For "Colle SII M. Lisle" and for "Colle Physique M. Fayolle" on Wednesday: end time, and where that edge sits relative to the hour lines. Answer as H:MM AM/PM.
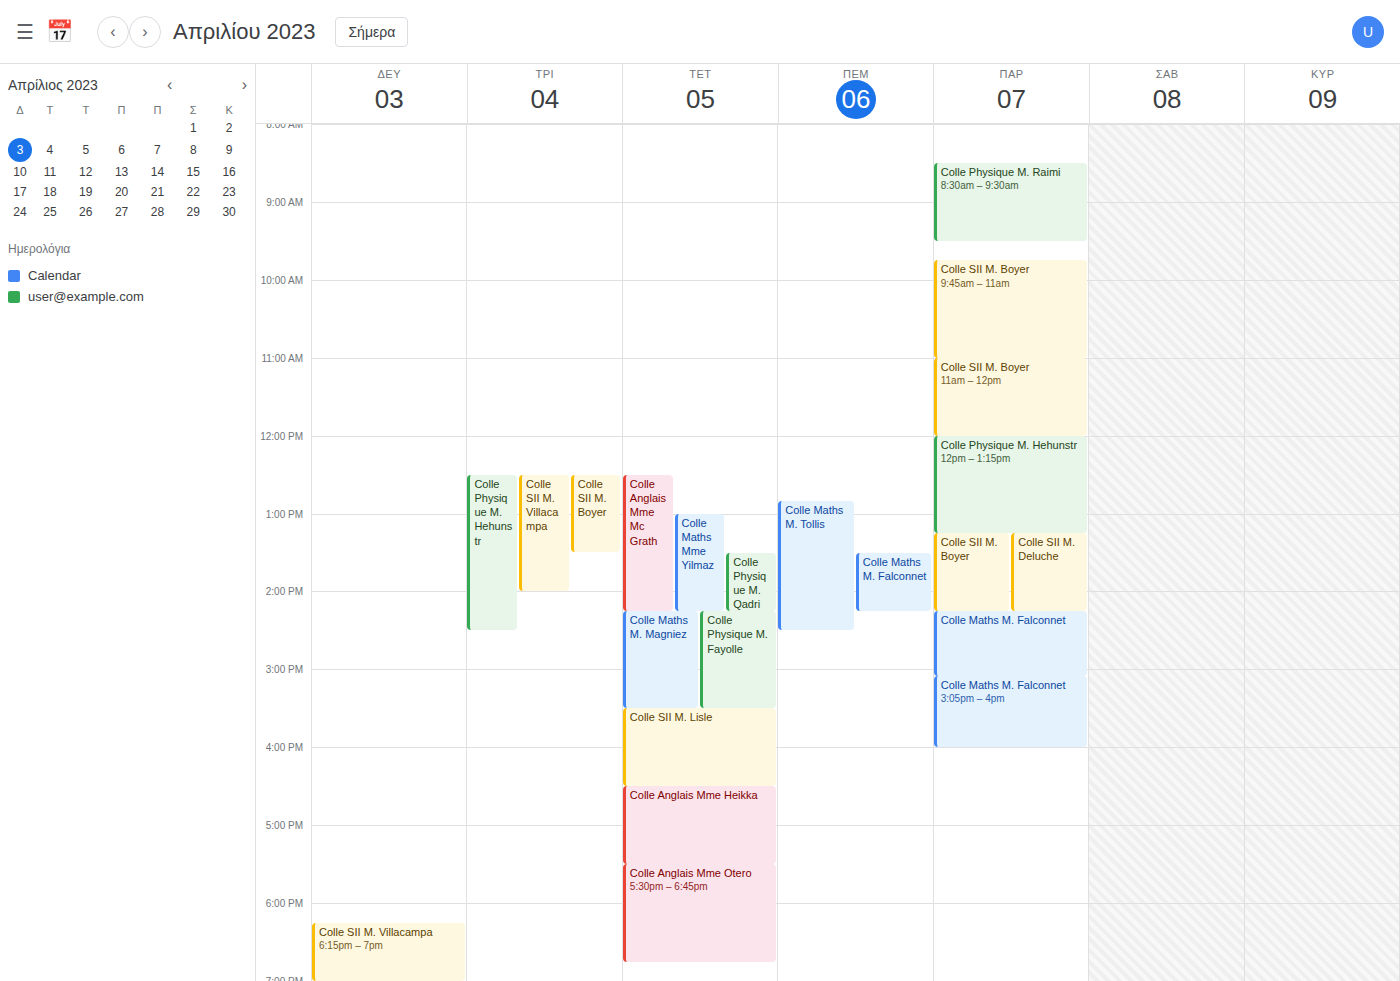
"Colle SII M. Lisle": 4:30 PM, halfway between the 4 PM and 5 PM lines. "Colle Physique M. Fayolle": 3:30 PM, halfway between the 3 PM and 4 PM lines.